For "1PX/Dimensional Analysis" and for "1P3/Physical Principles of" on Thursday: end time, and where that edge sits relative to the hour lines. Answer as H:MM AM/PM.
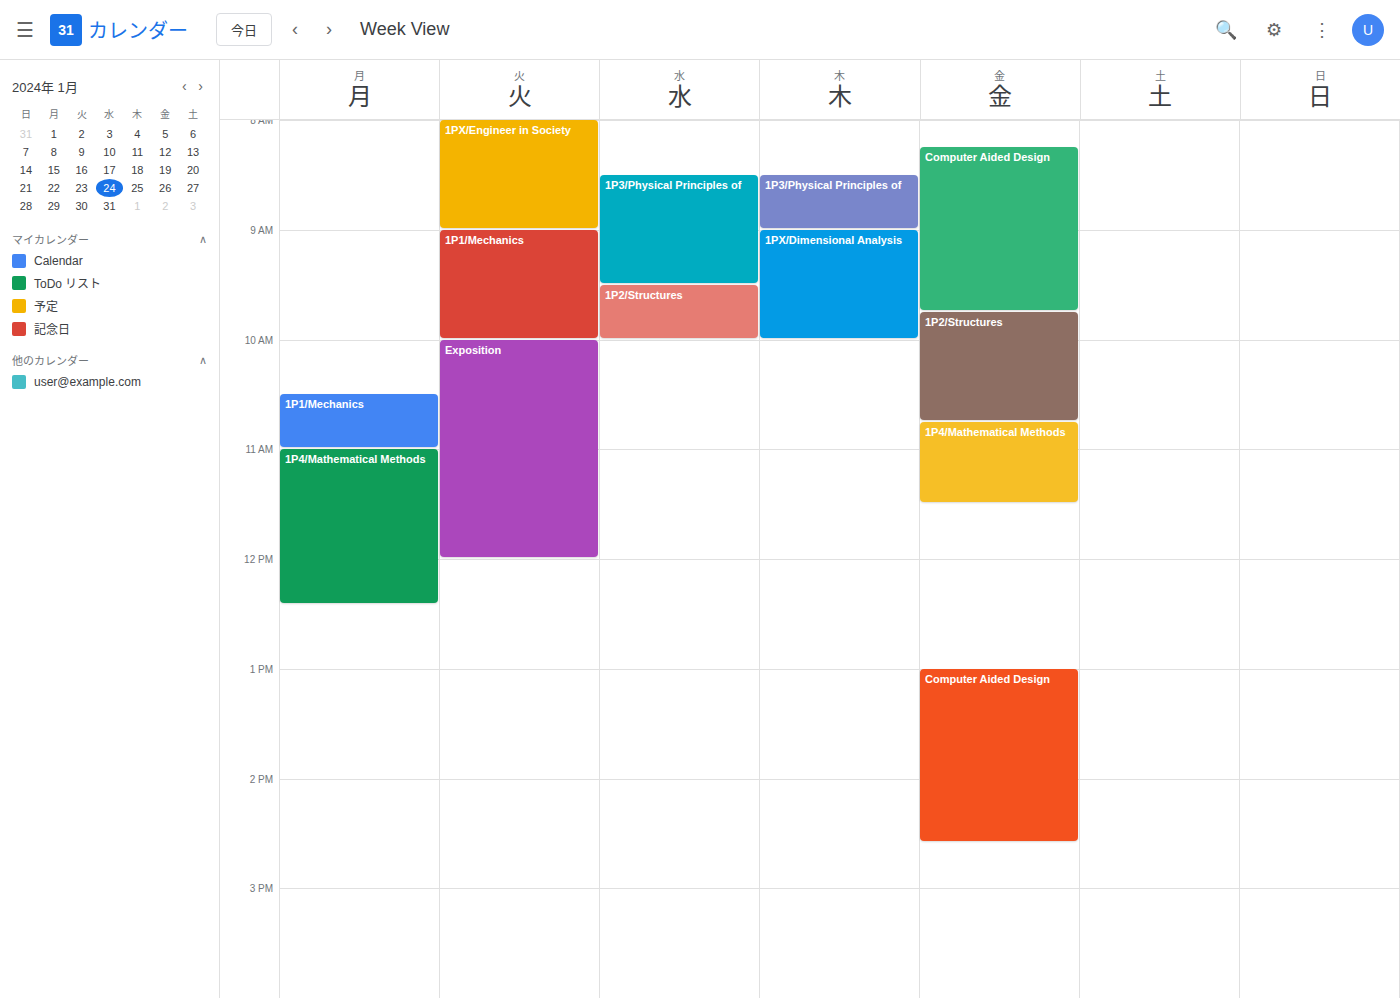
"1PX/Dimensional Analysis": 10:00 AM, exactly on the 10 AM line. "1P3/Physical Principles of": 9:00 AM, exactly on the 9 AM line.